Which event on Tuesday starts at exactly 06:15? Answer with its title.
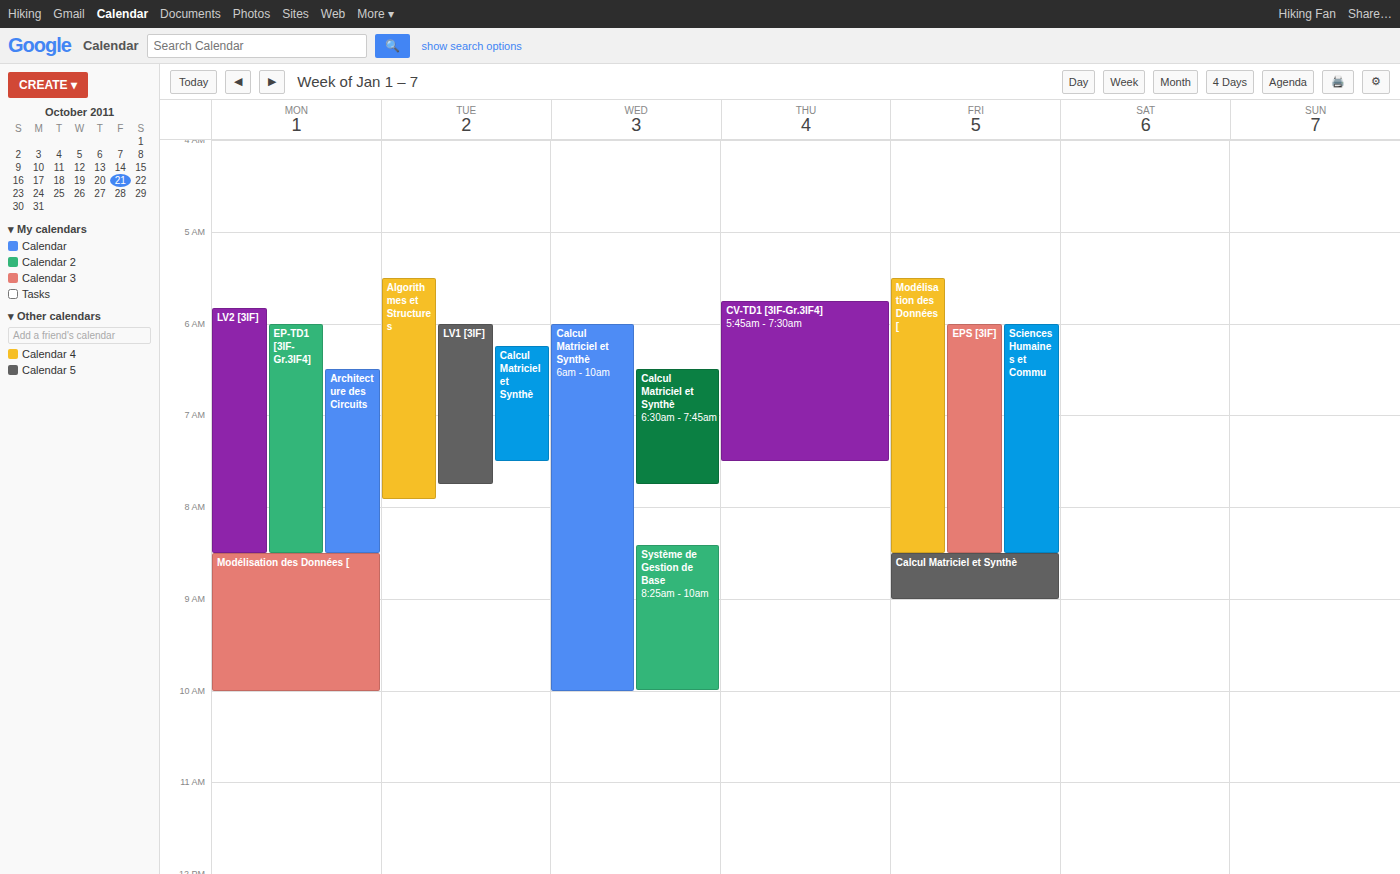
"Calcul Matriciel et Synthè"